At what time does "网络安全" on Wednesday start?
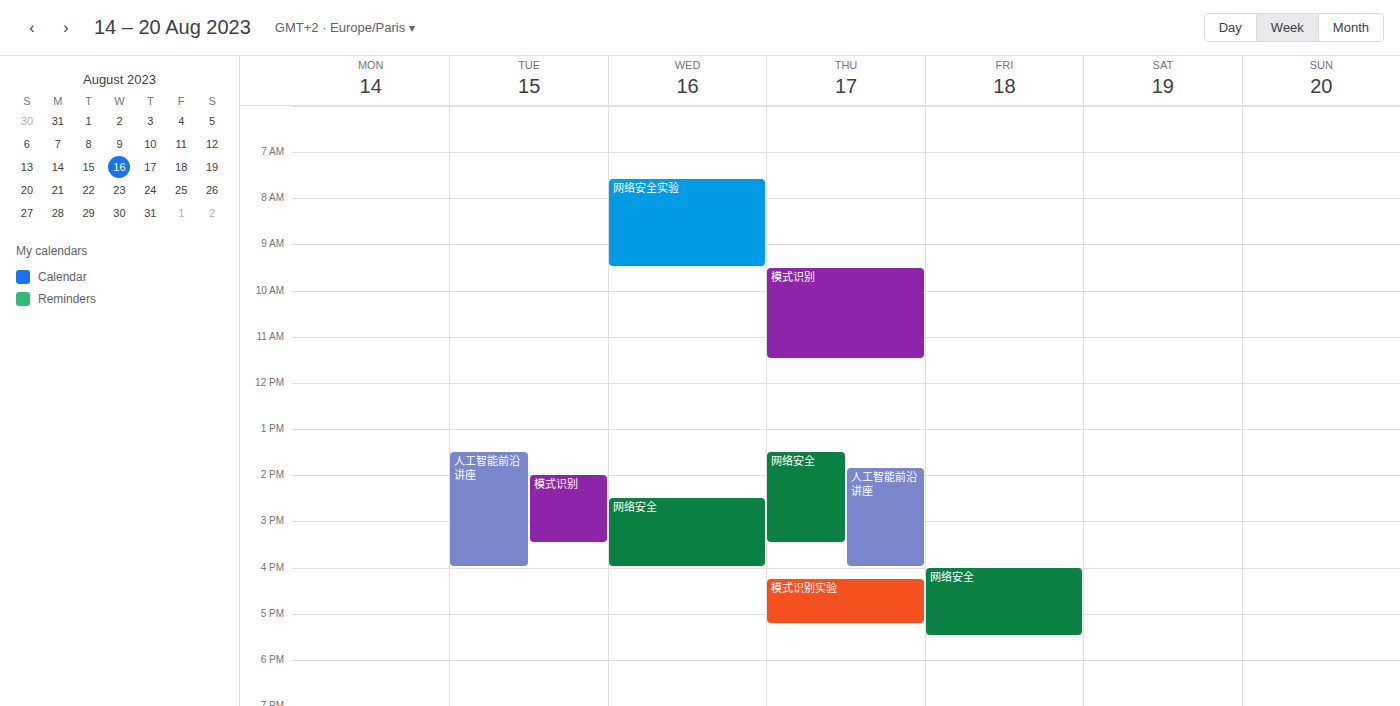
2:30 PM